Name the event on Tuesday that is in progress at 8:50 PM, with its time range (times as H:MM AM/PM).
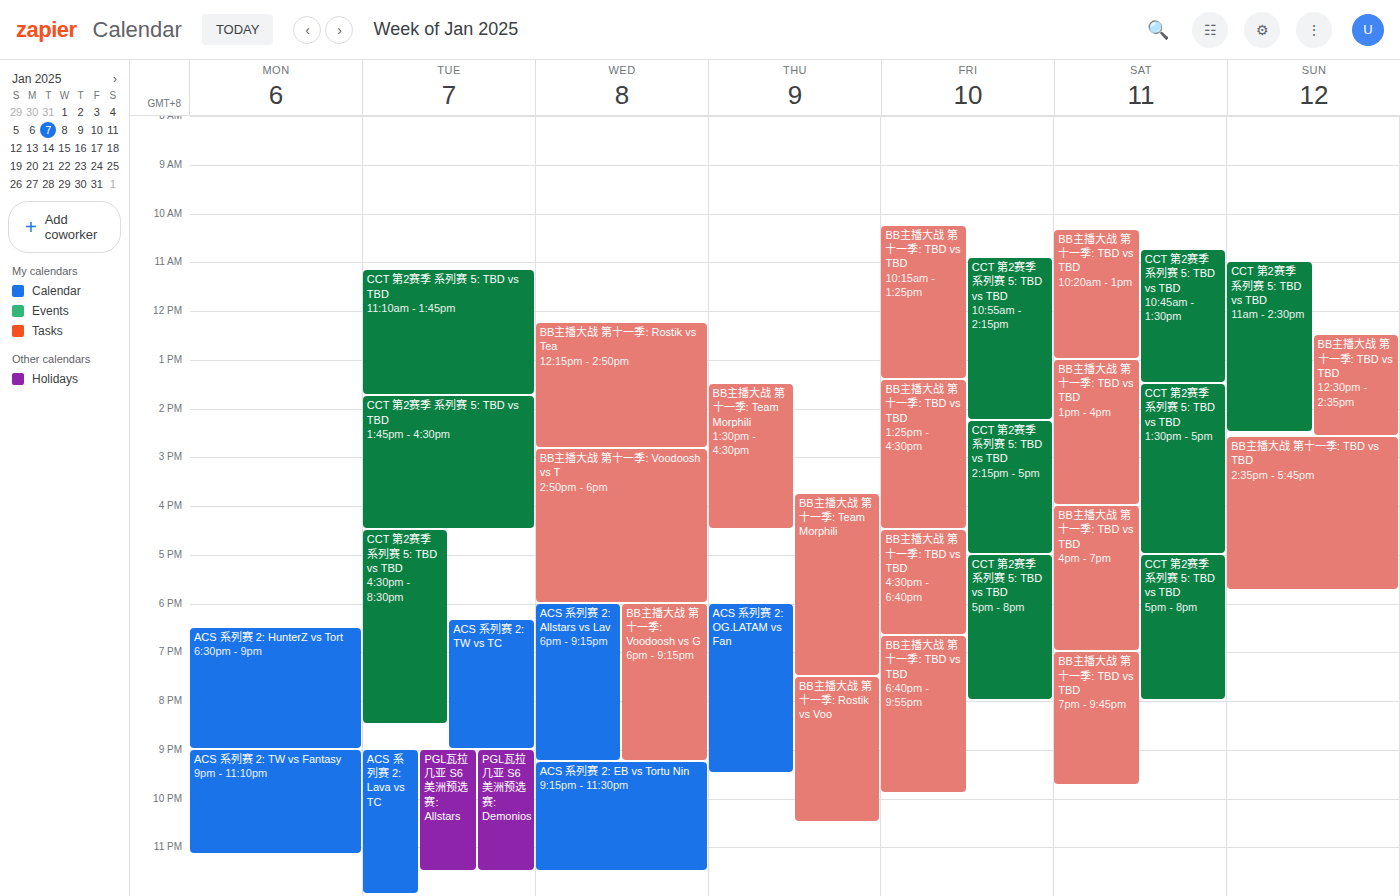
"ACS 系列赛 2: TW vs TC", 6:20 PM to 9:00 PM